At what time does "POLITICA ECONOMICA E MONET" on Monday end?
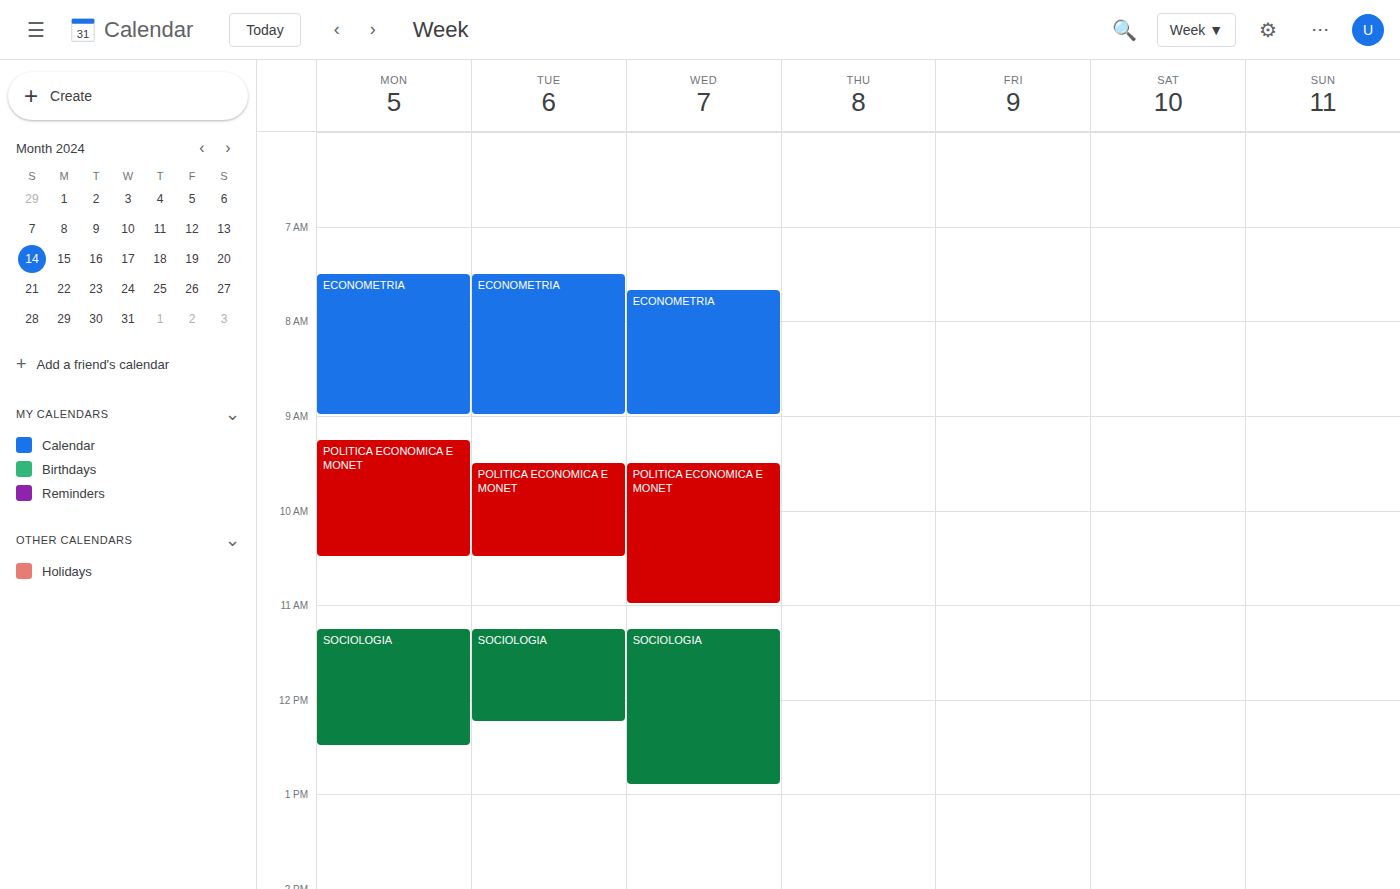
10:30 AM